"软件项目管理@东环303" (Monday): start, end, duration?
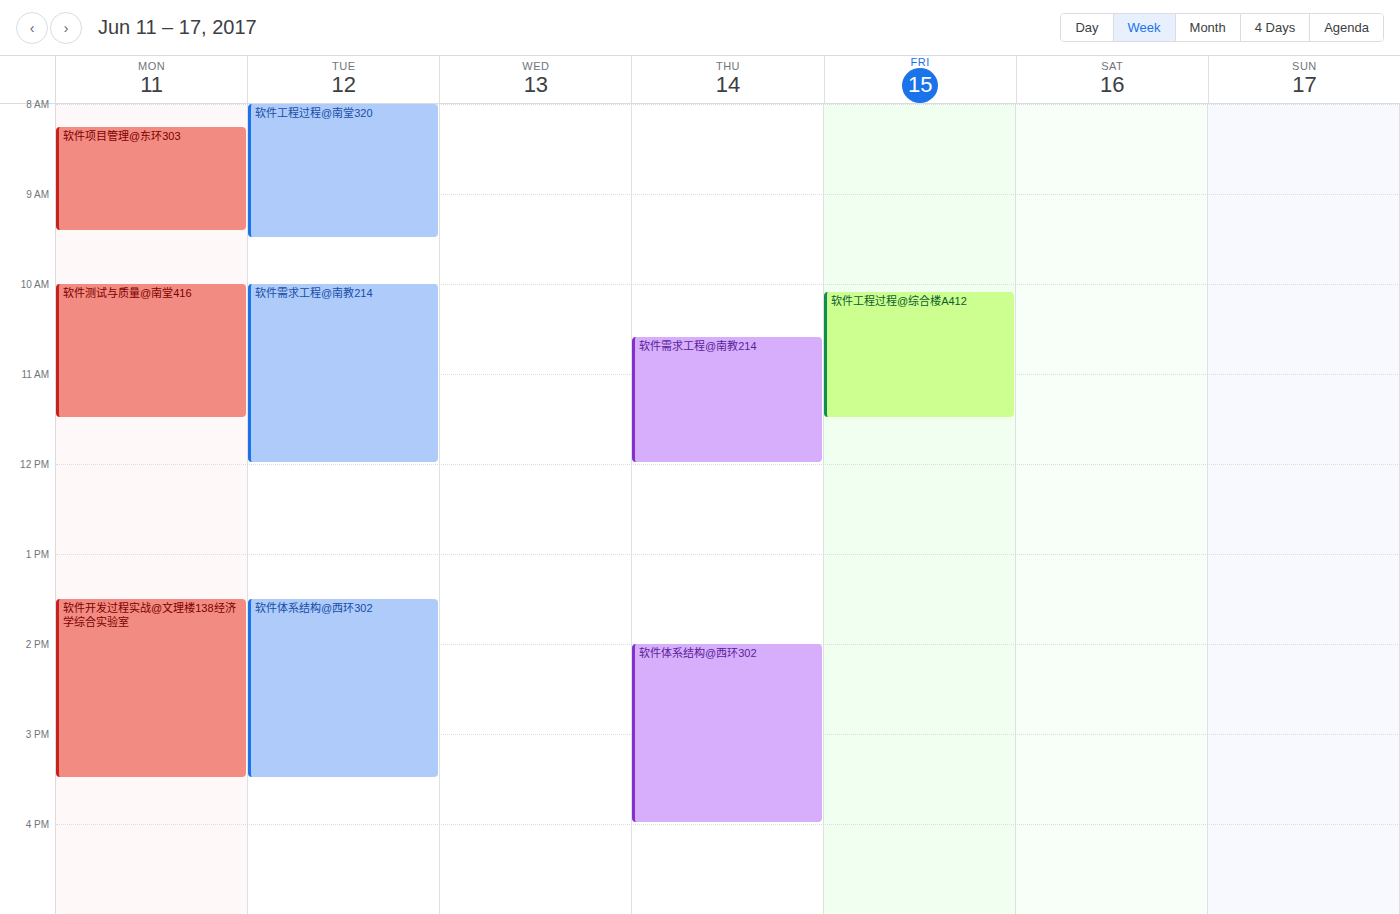
8:15 AM to 9:25 AM, 1 hour 10 minutes